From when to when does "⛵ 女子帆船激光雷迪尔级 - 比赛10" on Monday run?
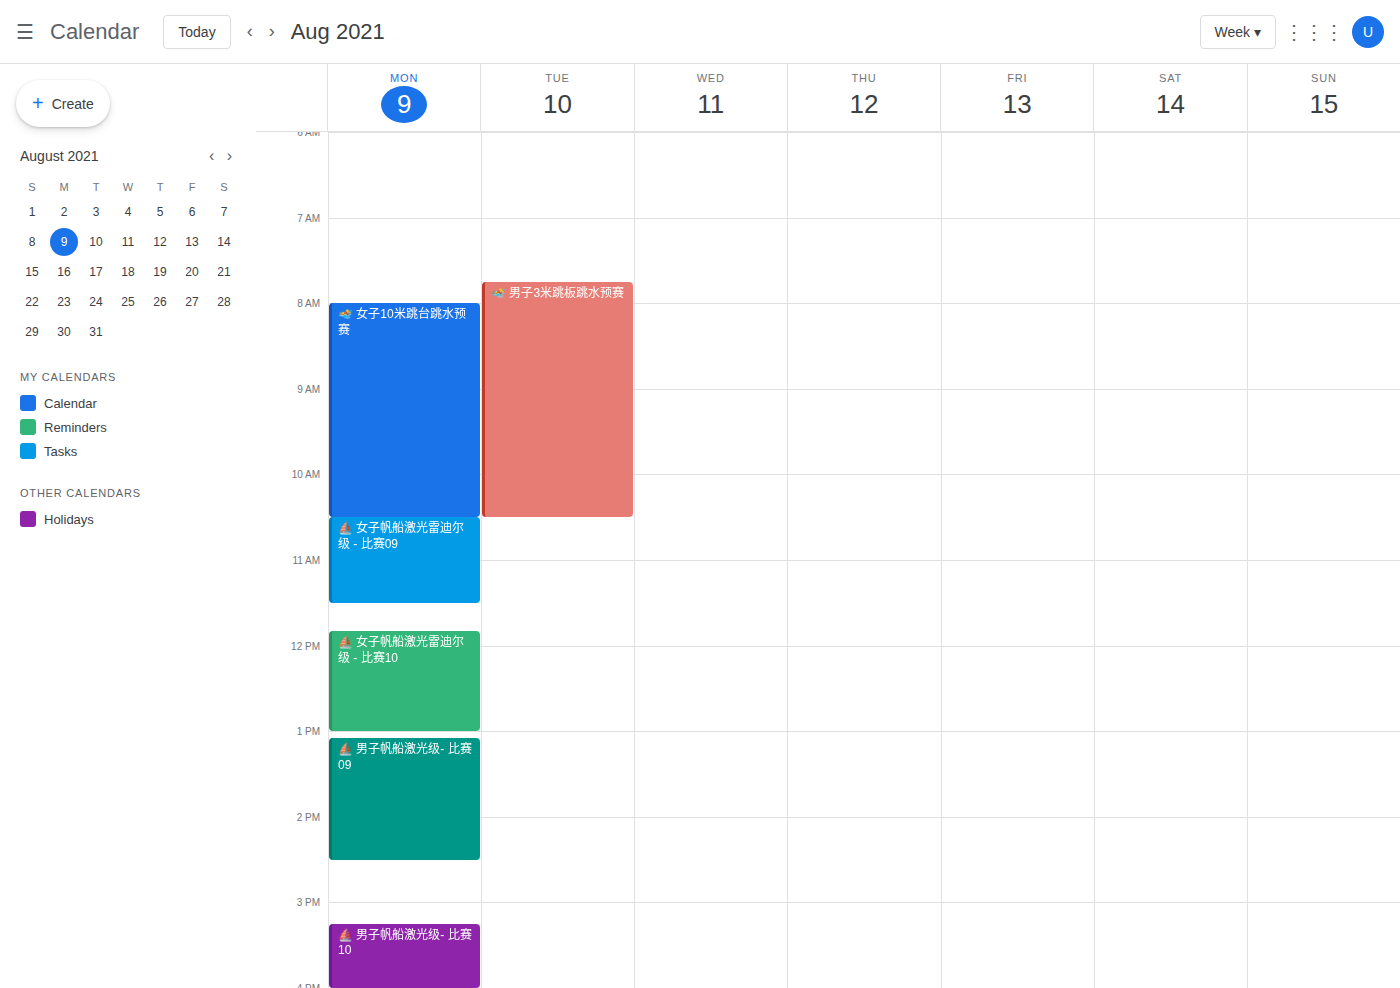
11:50 AM to 1:00 PM